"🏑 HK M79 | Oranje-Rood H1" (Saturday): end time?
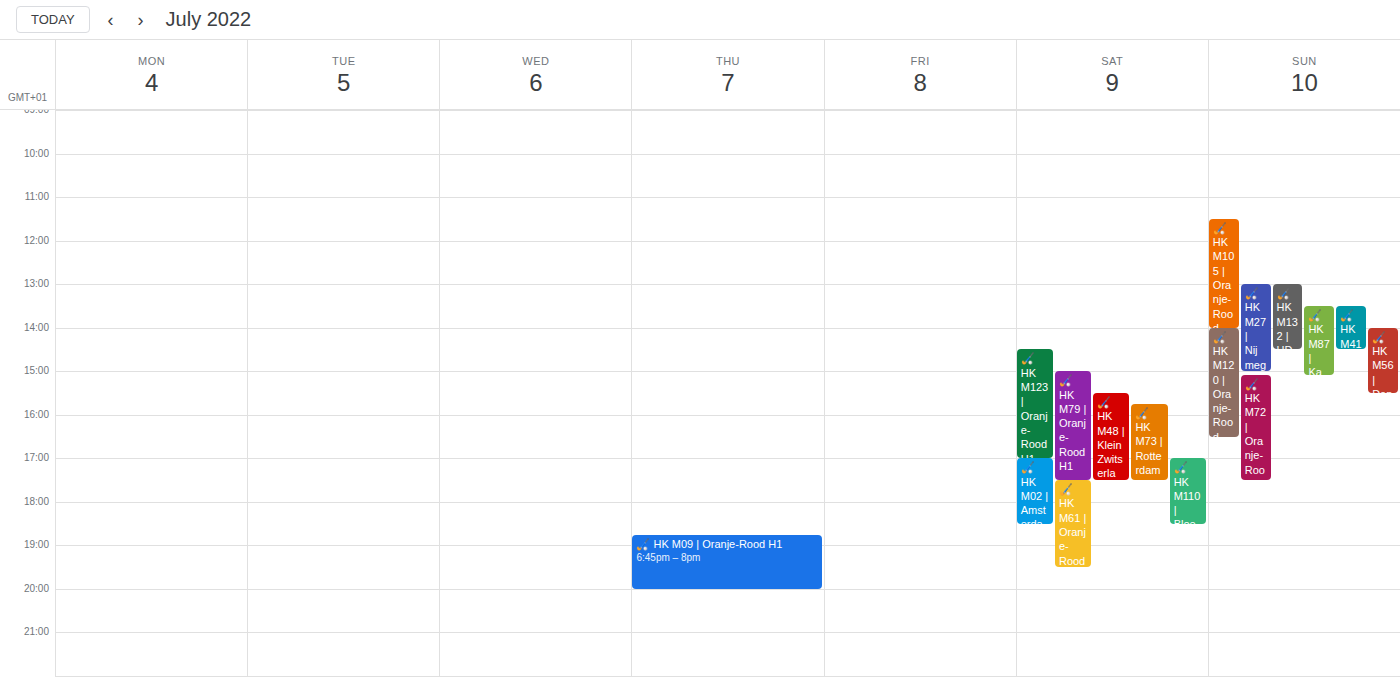
5:30 PM